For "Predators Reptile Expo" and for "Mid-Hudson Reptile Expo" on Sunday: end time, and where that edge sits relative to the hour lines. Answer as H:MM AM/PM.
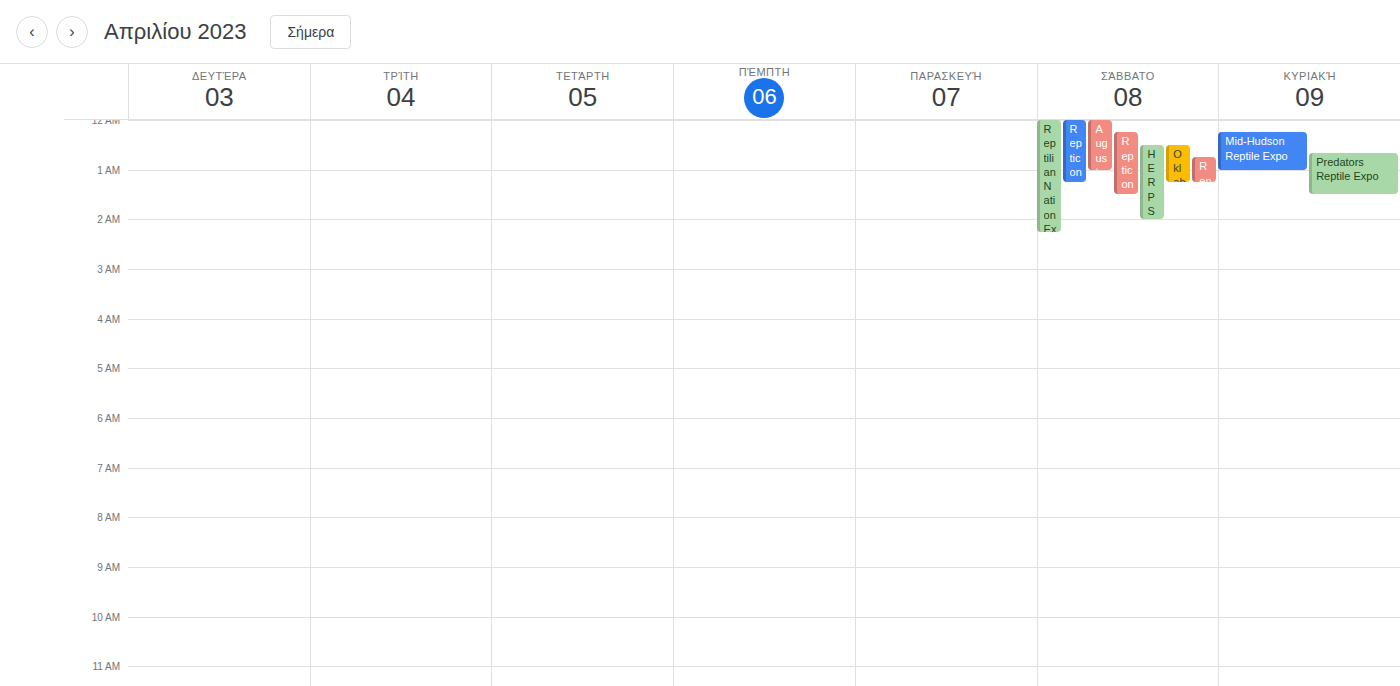
"Predators Reptile Expo": 1:30 AM, halfway between the 1 AM and 2 AM lines. "Mid-Hudson Reptile Expo": 1:00 AM, exactly on the 1 AM line.